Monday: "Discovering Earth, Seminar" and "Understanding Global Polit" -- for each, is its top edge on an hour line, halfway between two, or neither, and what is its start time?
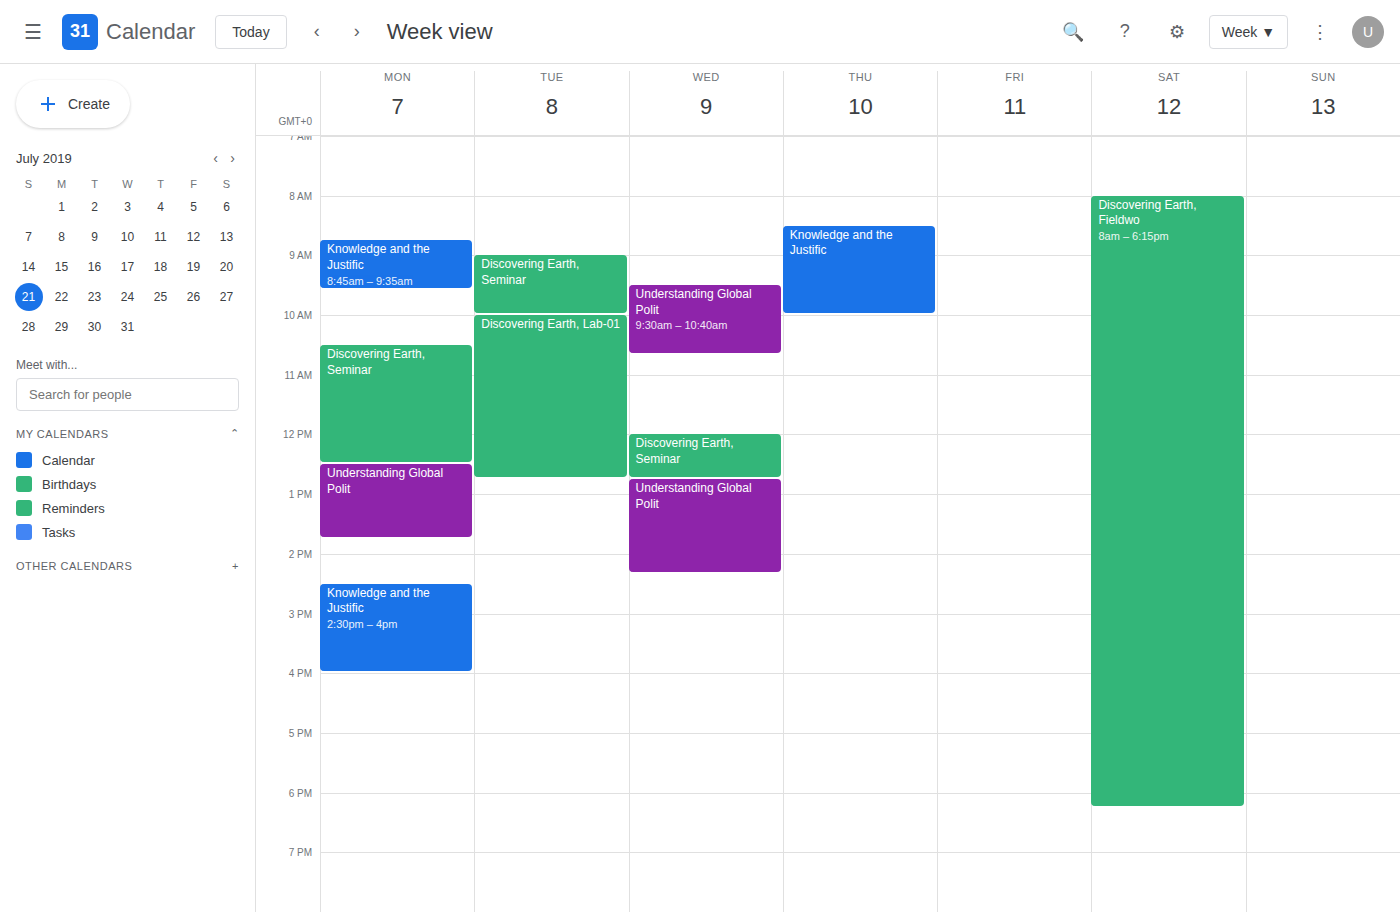
"Discovering Earth, Seminar": 10:30 AM, halfway between the 10 AM and 11 AM lines. "Understanding Global Polit": 12:30 PM, halfway between the 12 PM and 1 PM lines.